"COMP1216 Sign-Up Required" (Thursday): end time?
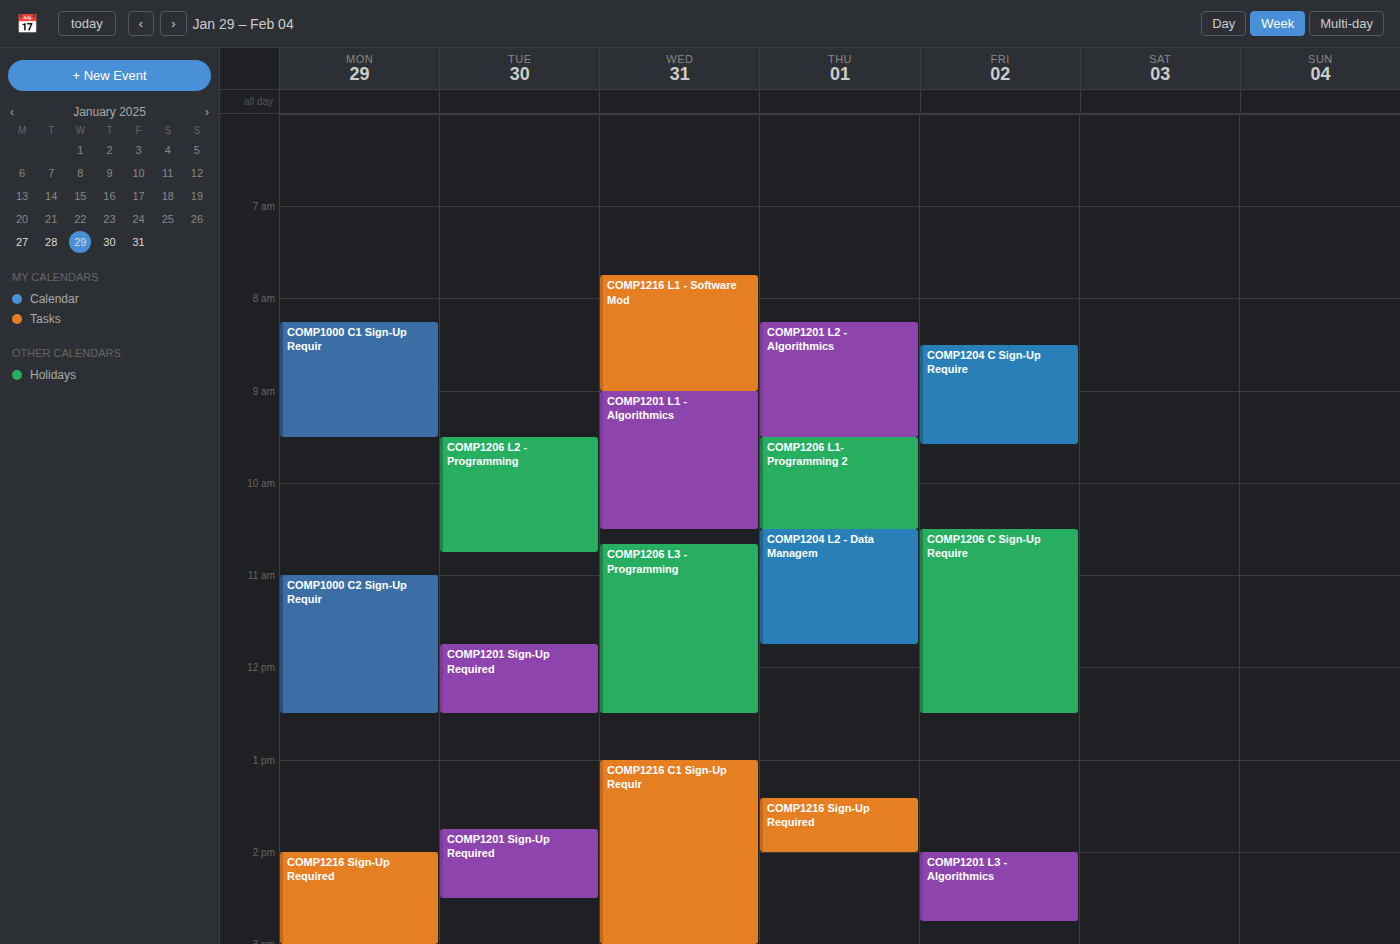
2:00 PM